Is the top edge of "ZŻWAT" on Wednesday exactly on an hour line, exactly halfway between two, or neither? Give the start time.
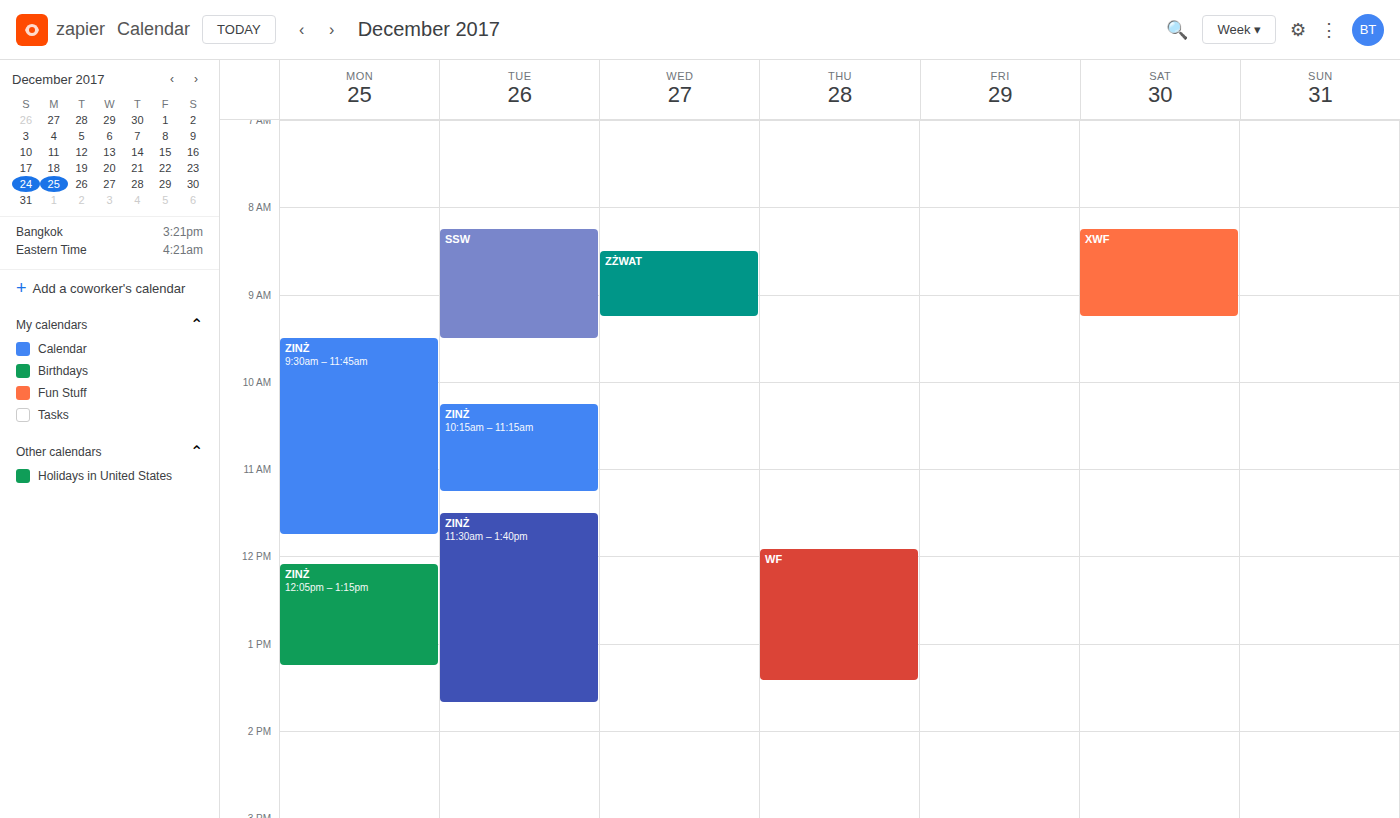
8:30 AM -- halfway between the 8 AM and 9 AM lines.